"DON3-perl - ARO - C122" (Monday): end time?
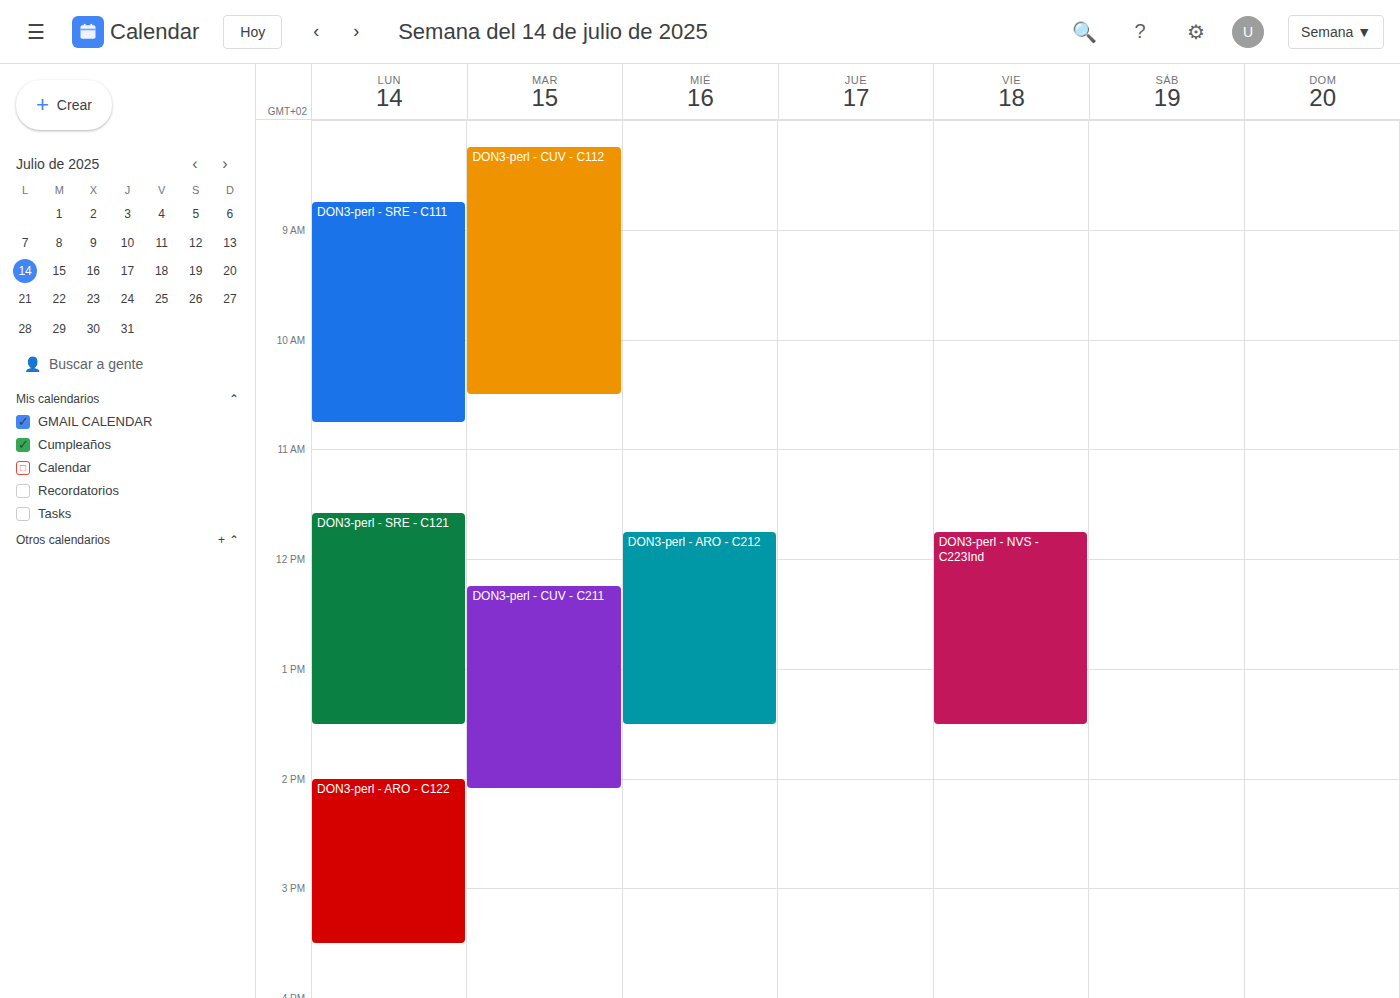
3:30 PM